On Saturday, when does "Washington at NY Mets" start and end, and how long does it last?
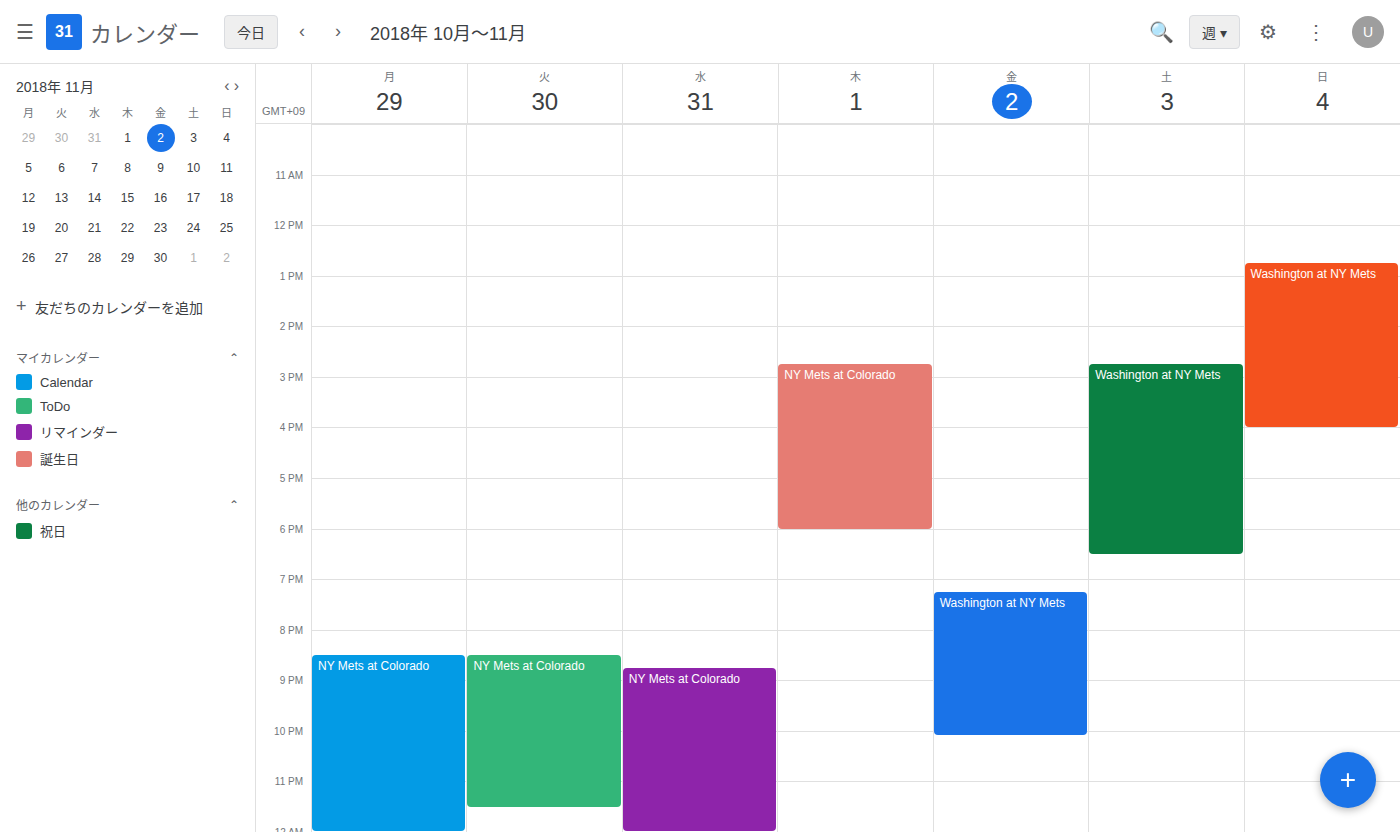
2:45 PM to 6:30 PM, 3 hours 45 minutes